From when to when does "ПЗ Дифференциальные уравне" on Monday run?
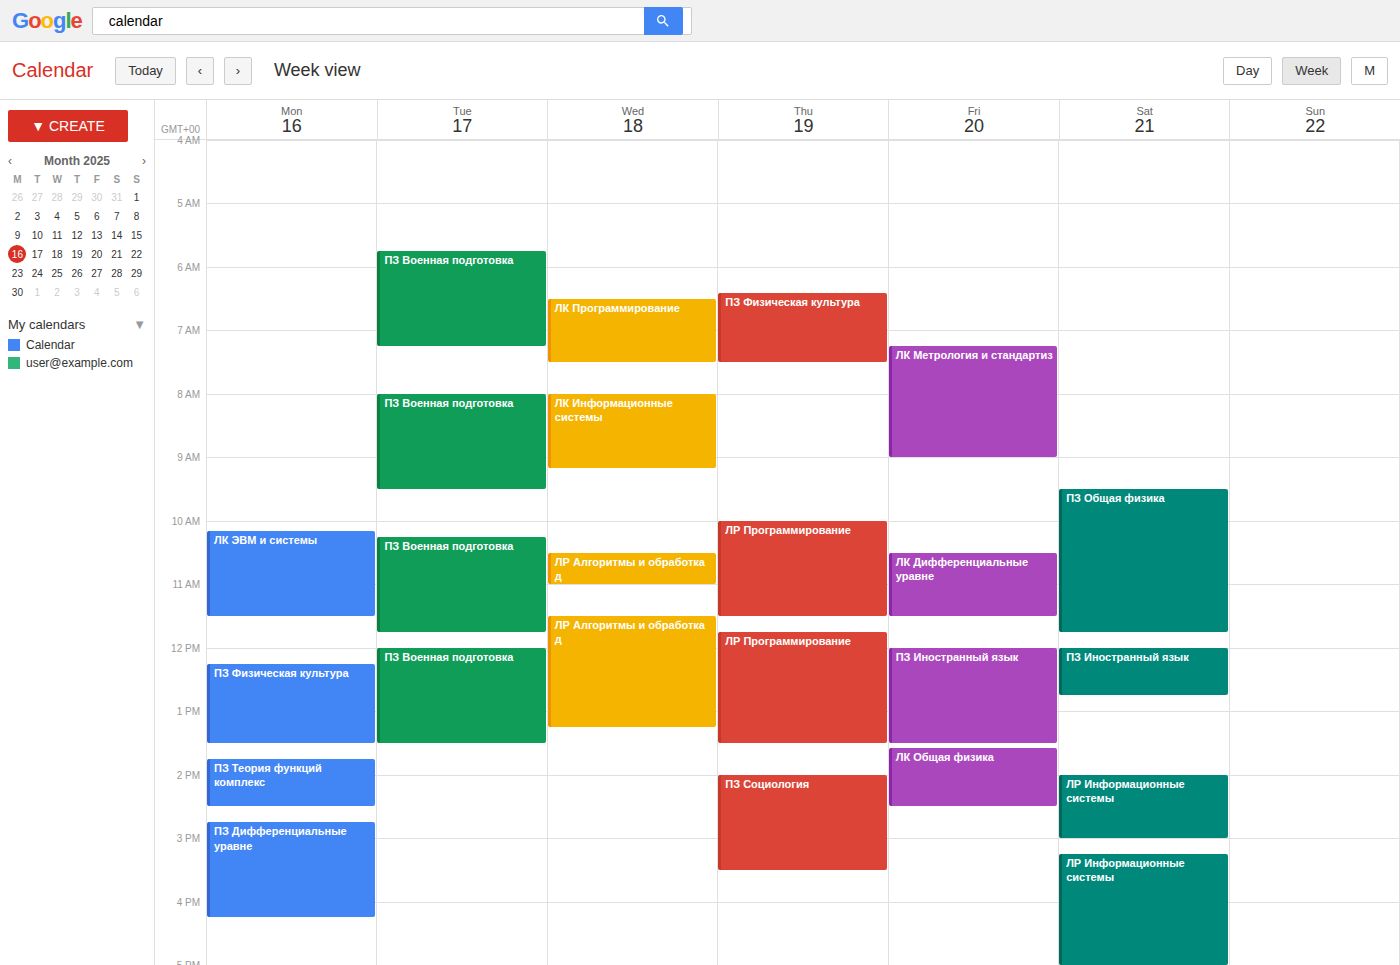
2:45 PM to 4:15 PM